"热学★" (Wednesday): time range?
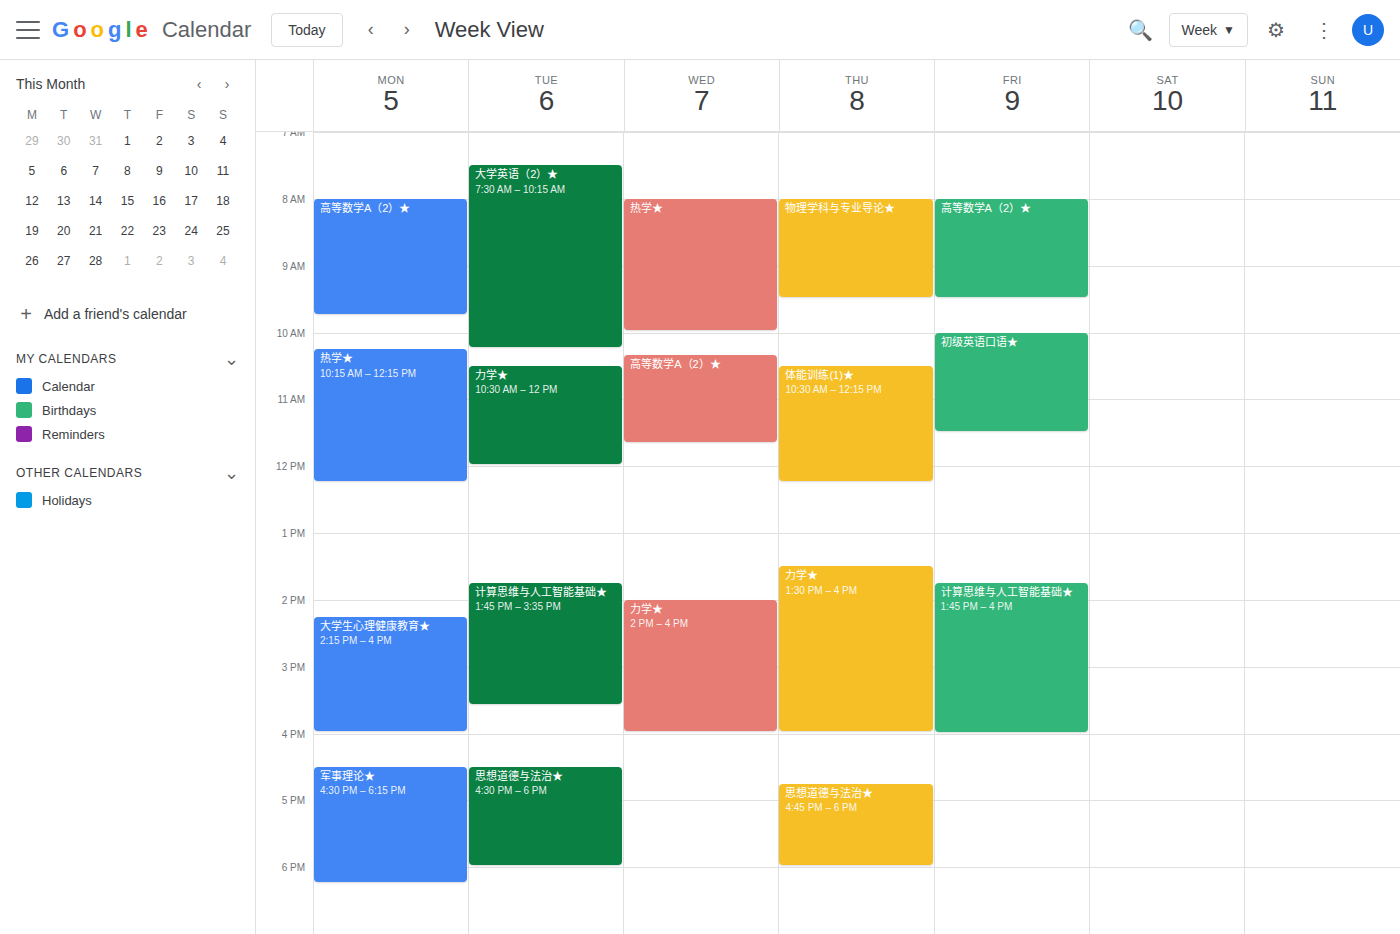
8:00 AM to 10:00 AM